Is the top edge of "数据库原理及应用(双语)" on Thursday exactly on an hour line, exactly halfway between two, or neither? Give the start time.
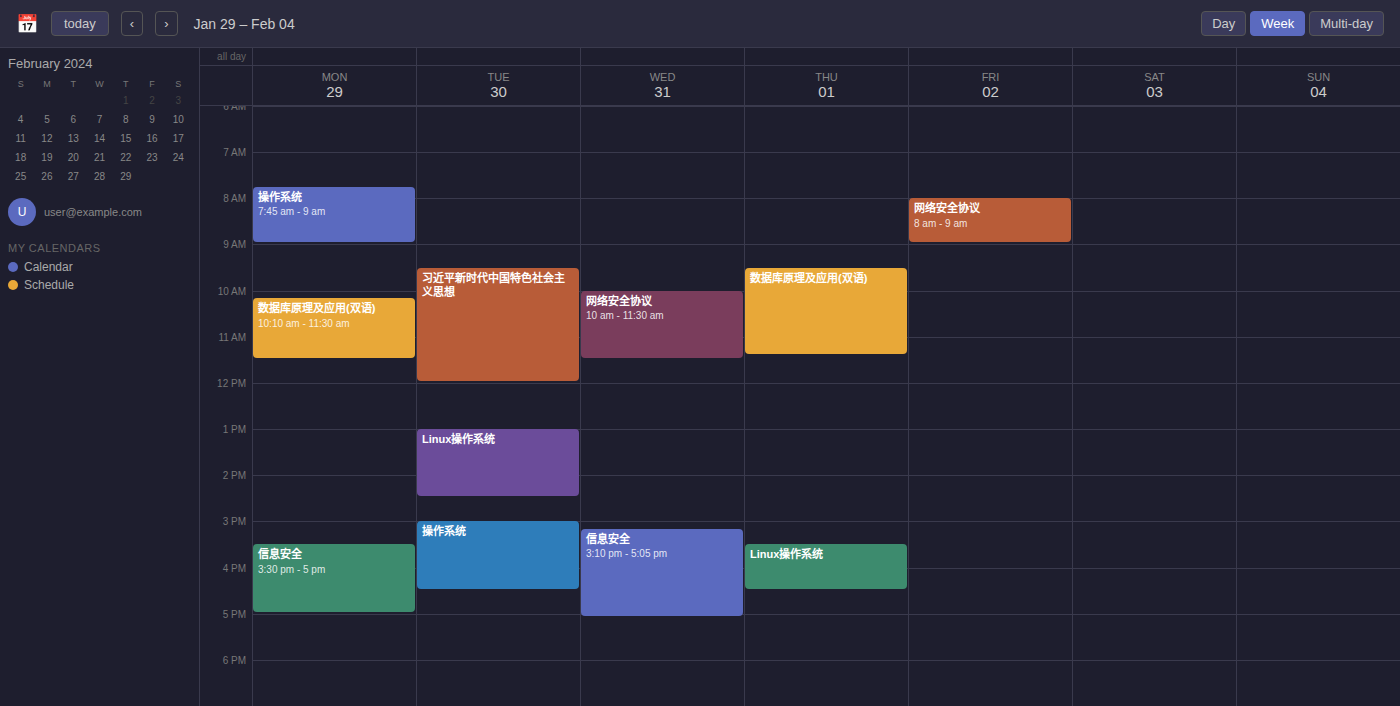
9:30 AM -- halfway between the 9 AM and 10 AM lines.